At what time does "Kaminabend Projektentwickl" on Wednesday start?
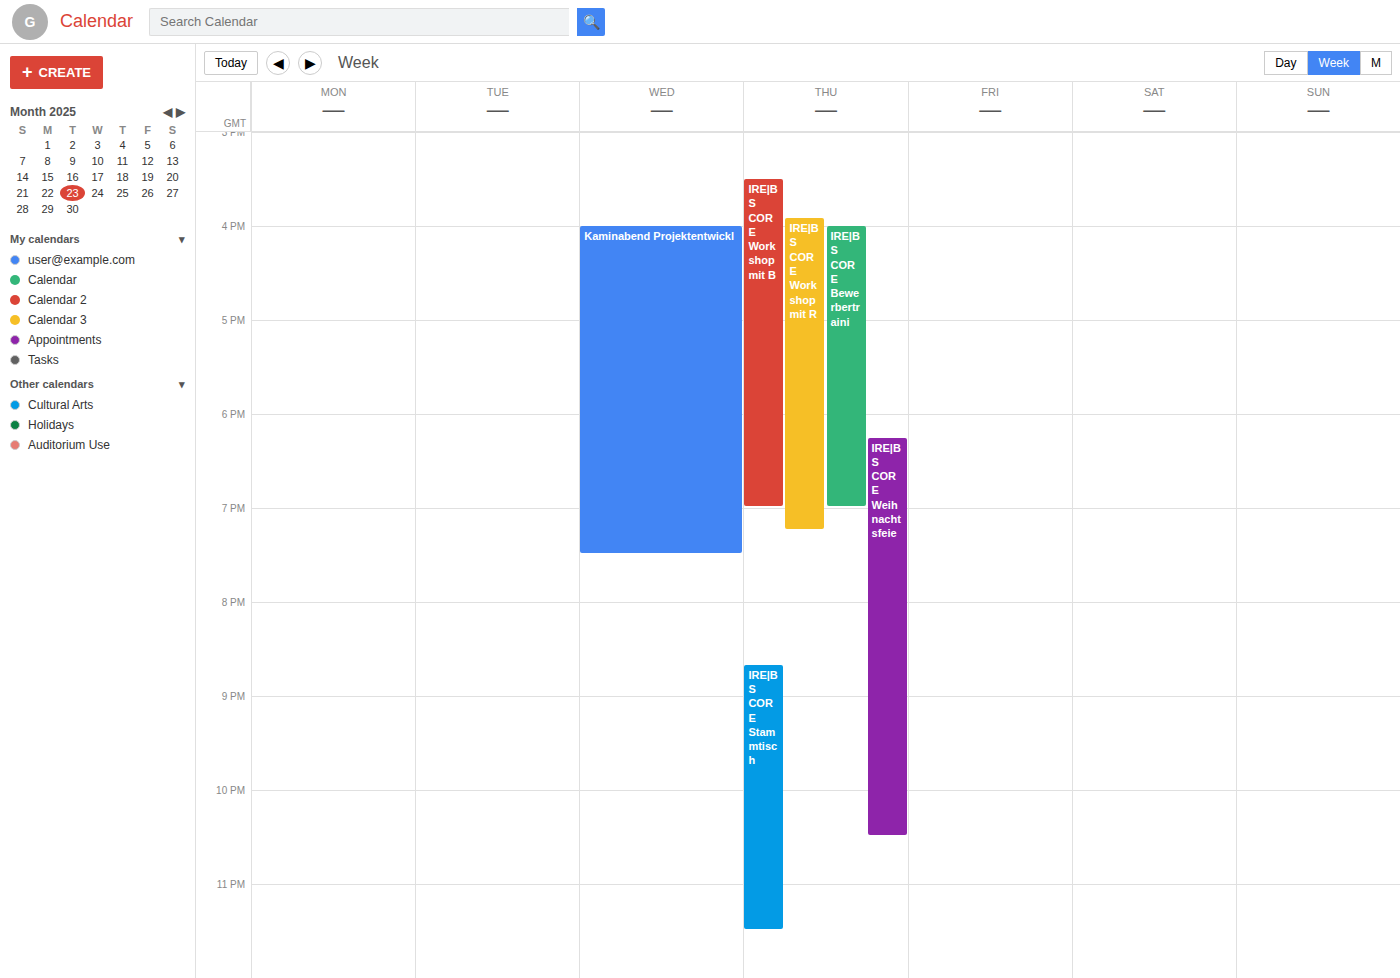
4:00 PM